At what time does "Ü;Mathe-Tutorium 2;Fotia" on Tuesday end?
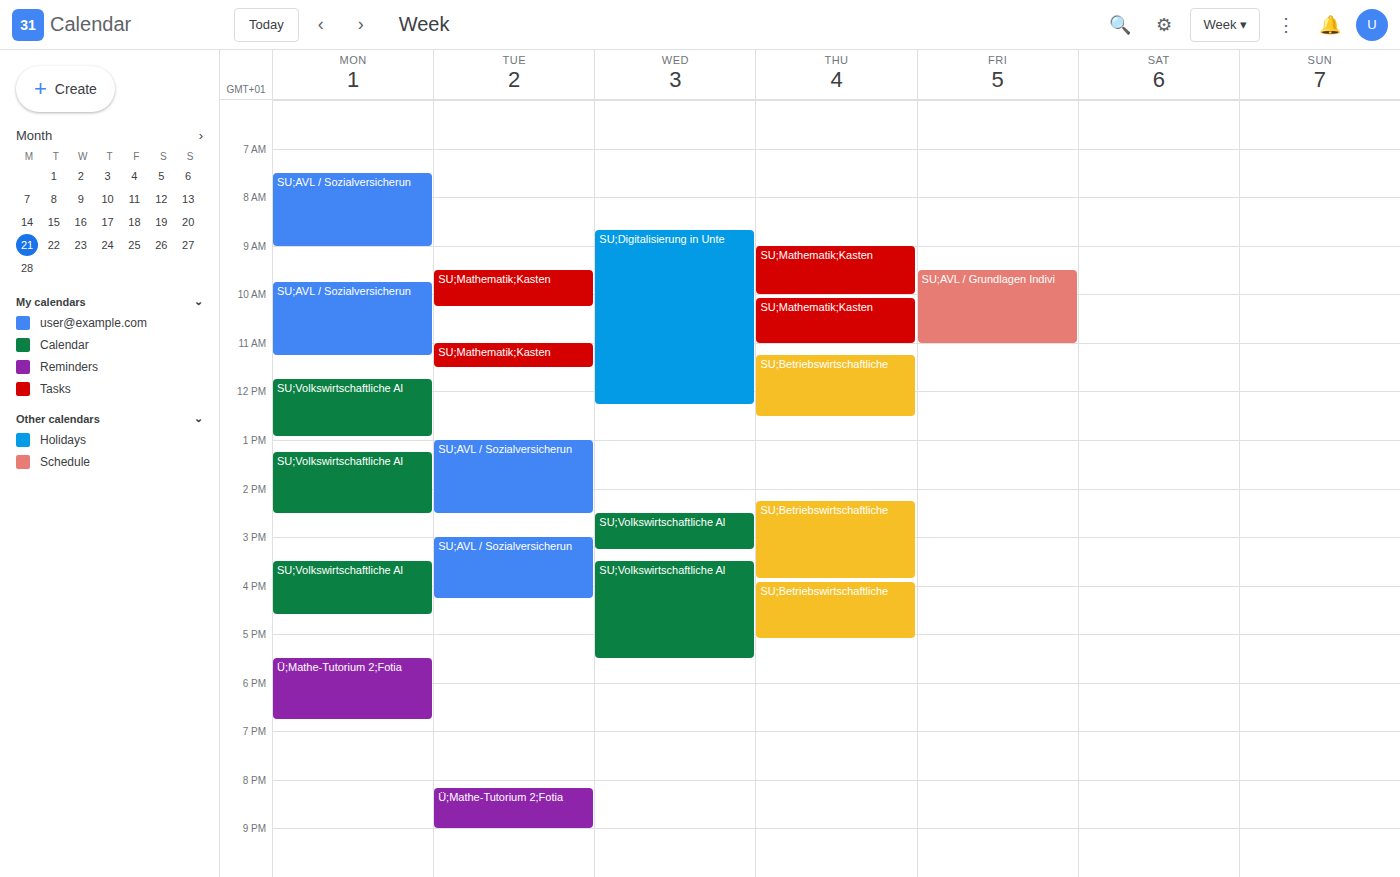
9:00 PM